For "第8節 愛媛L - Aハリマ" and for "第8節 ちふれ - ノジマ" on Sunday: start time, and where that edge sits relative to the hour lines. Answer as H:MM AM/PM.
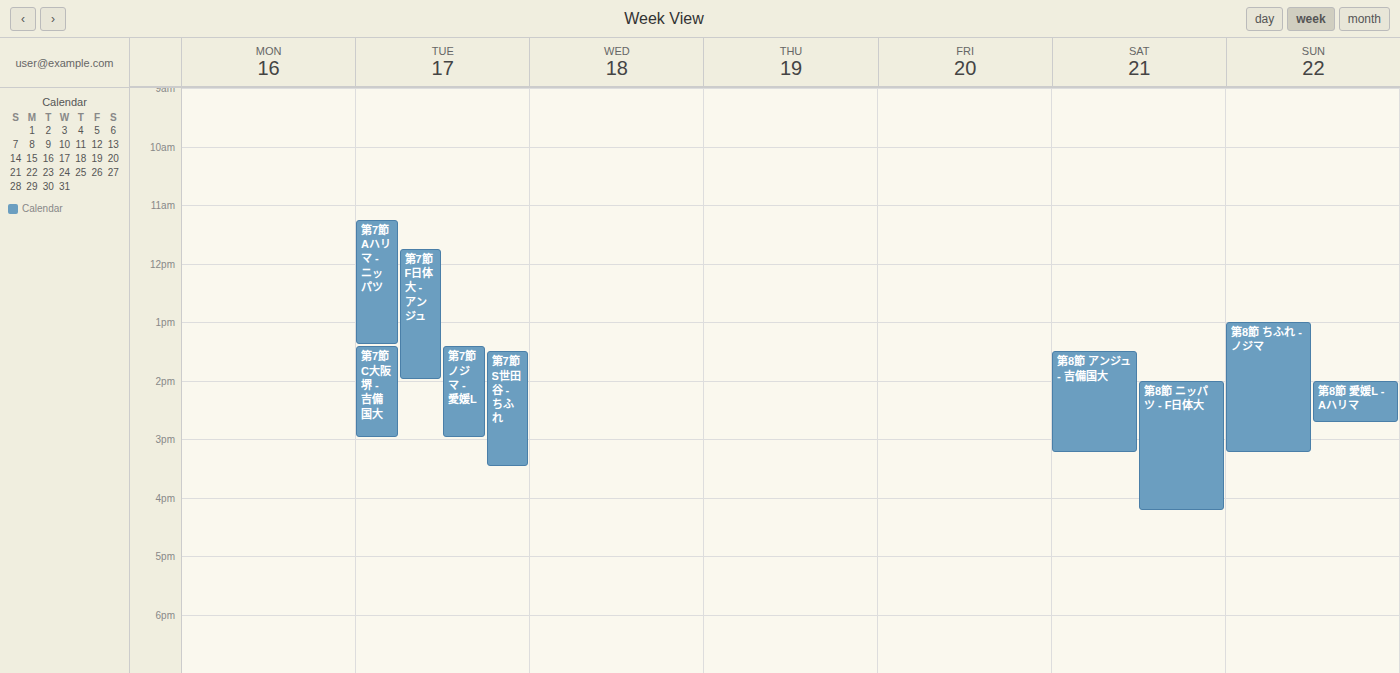
"第8節 愛媛L - Aハリマ": 2:00 PM, exactly on the 2 PM line. "第8節 ちふれ - ノジマ": 1:00 PM, exactly on the 1 PM line.